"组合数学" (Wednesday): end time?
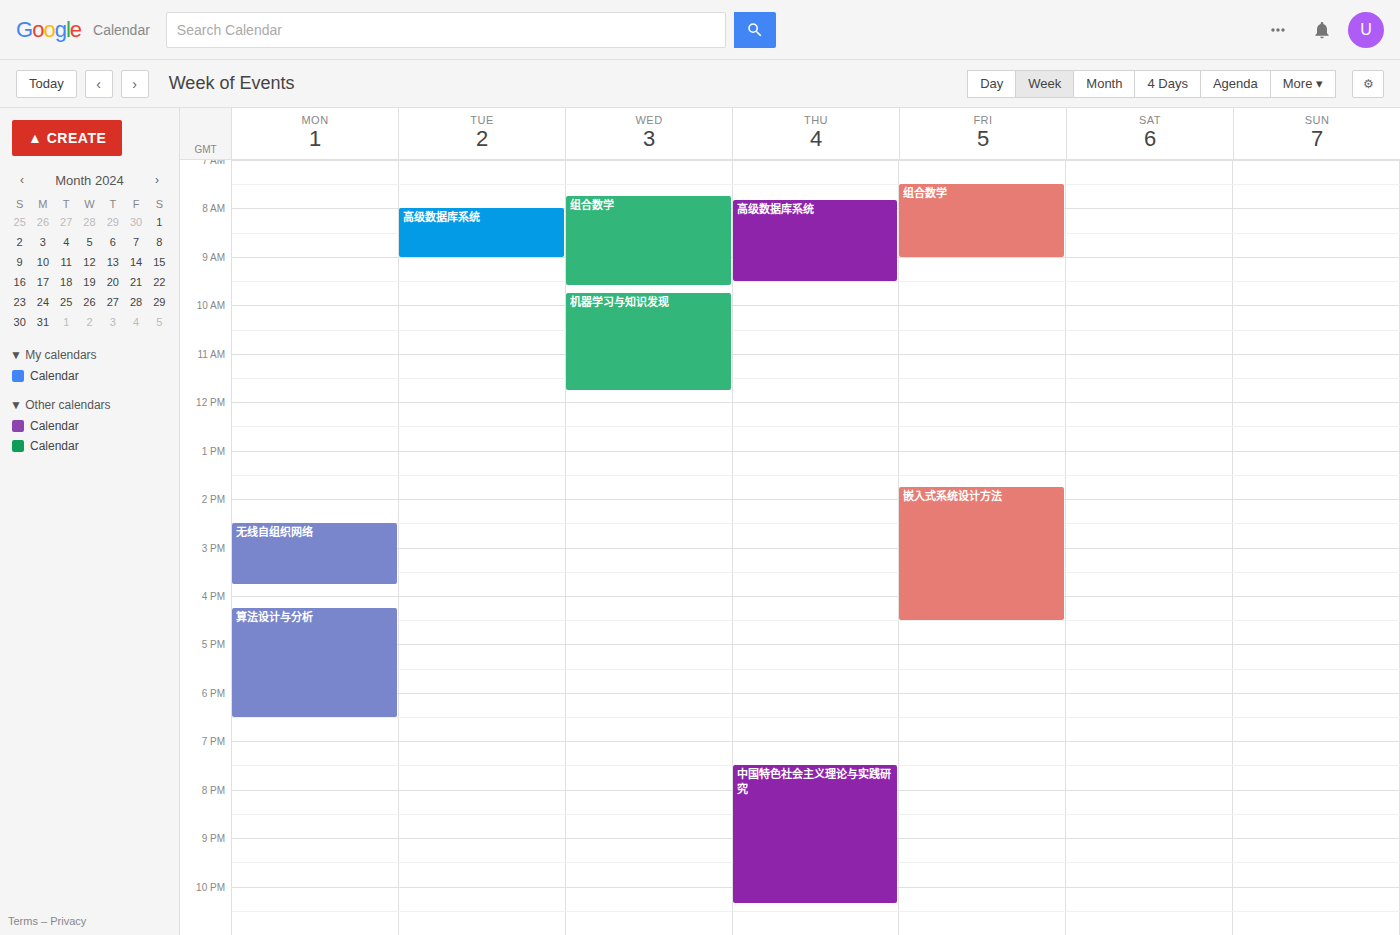
9:35 AM